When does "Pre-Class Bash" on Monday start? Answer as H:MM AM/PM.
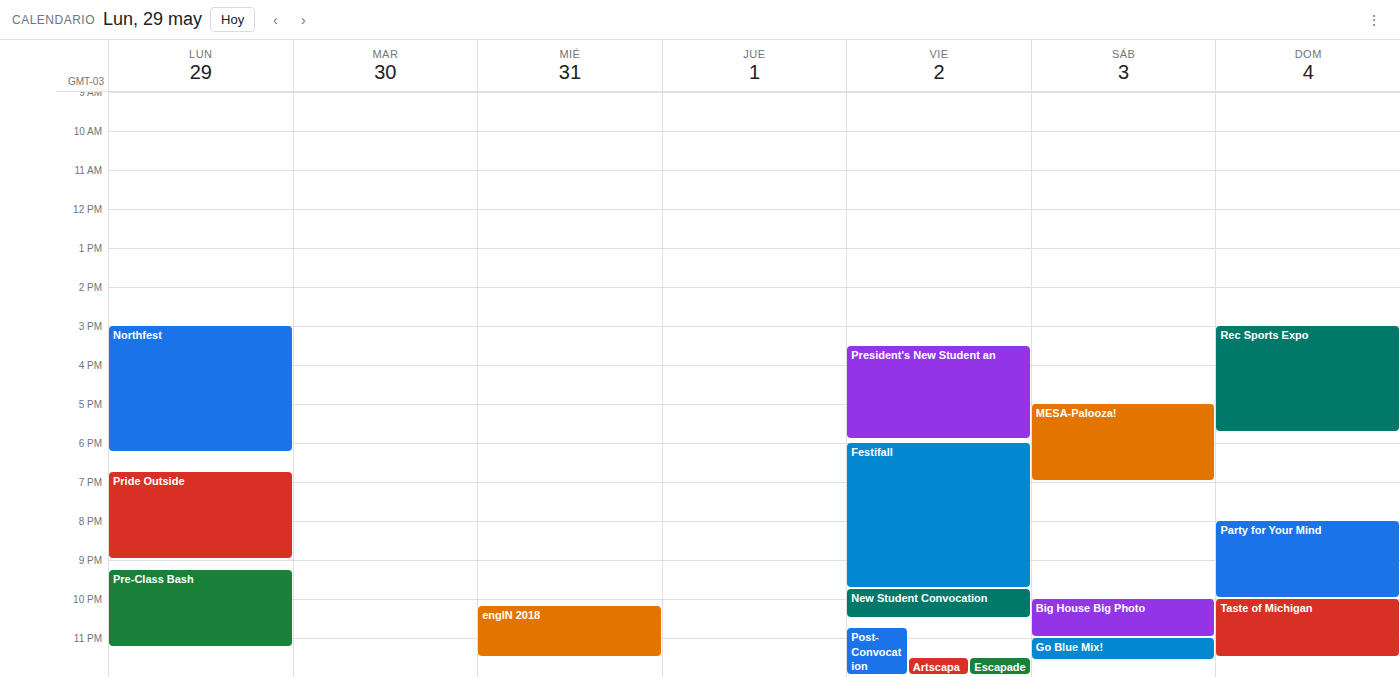
9:15 PM